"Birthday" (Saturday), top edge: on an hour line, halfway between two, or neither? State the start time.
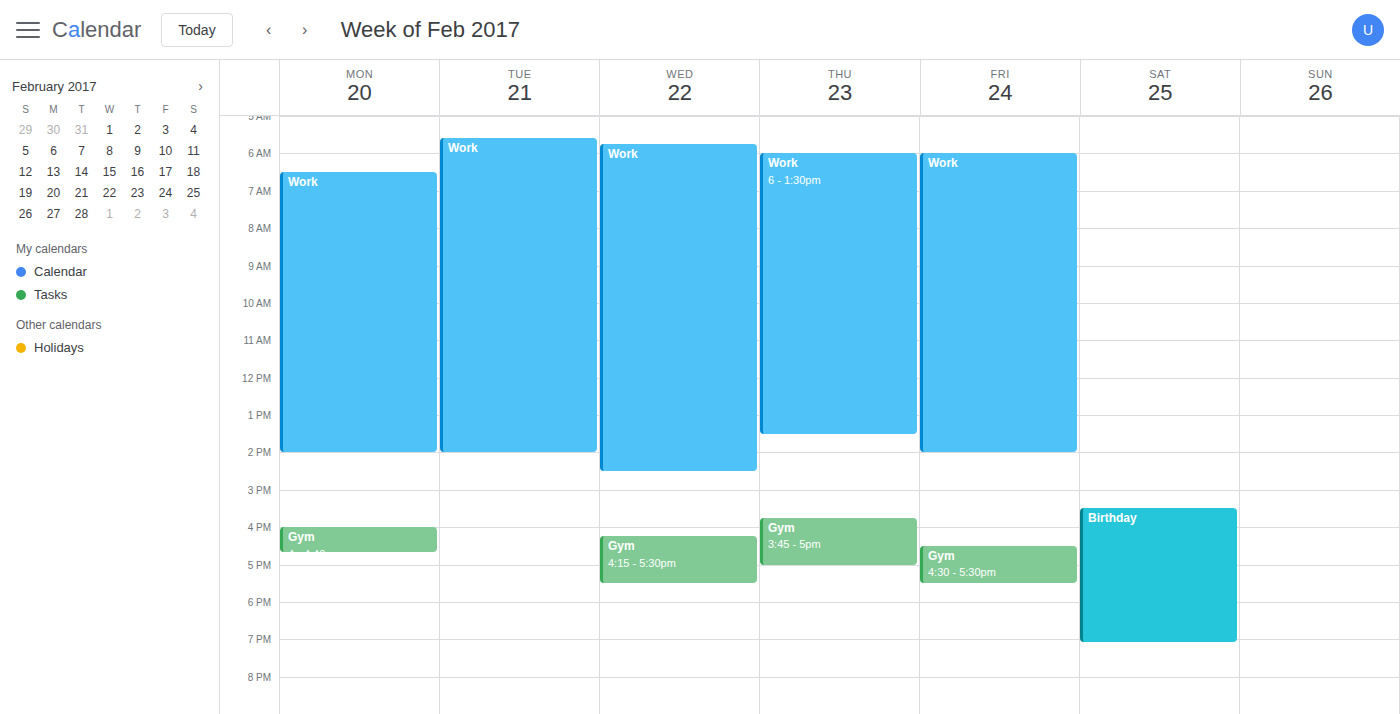
3:30 PM -- halfway between the 3 PM and 4 PM lines.